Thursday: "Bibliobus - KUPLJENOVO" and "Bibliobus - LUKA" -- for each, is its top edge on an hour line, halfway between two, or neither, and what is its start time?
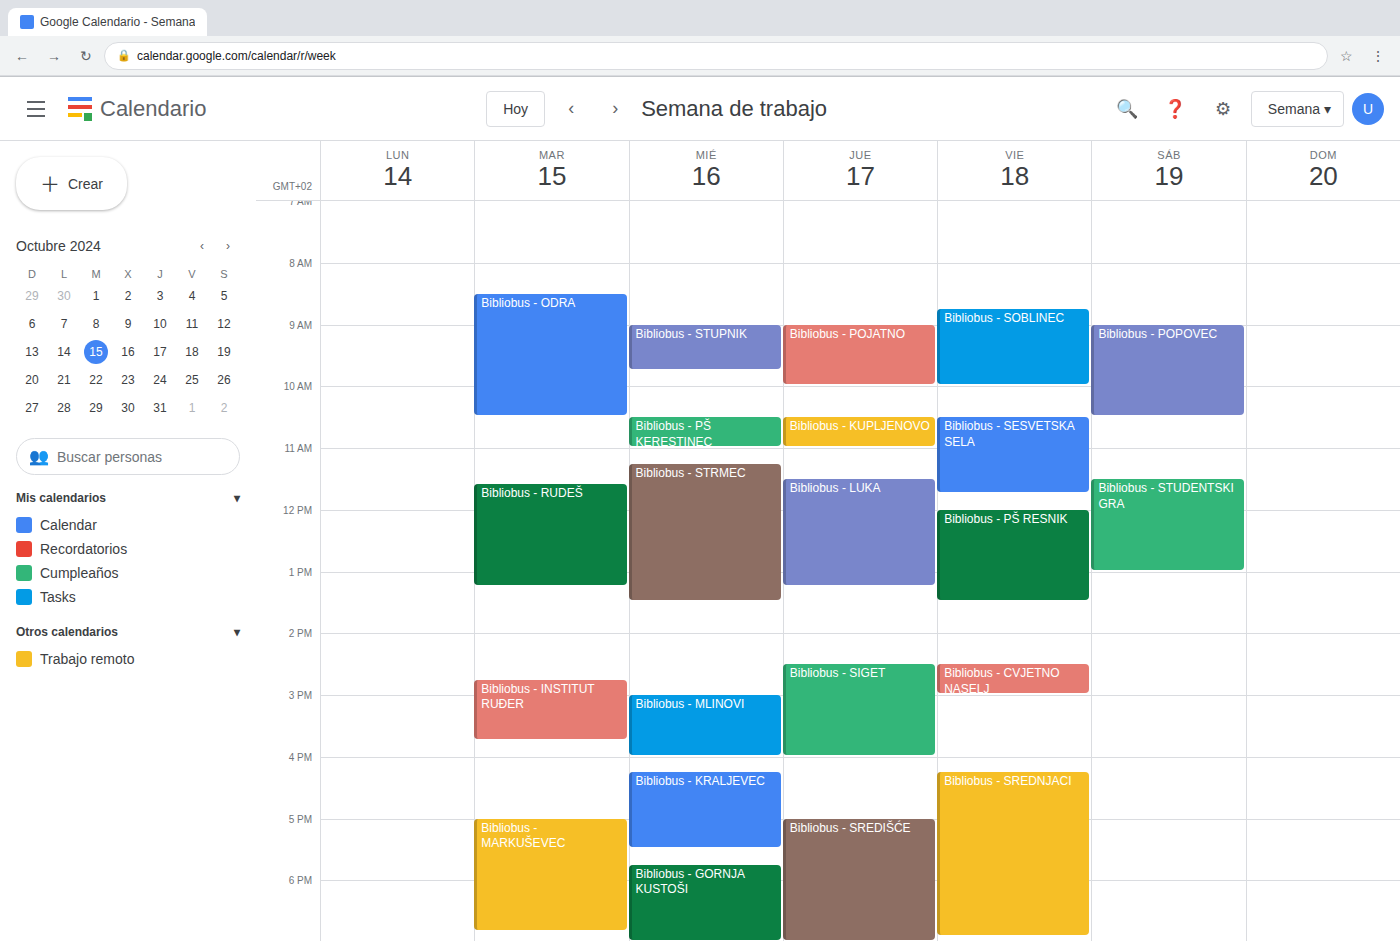
"Bibliobus - KUPLJENOVO": 10:30 AM, halfway between the 10 AM and 11 AM lines. "Bibliobus - LUKA": 11:30 AM, halfway between the 11 AM and 12 PM lines.